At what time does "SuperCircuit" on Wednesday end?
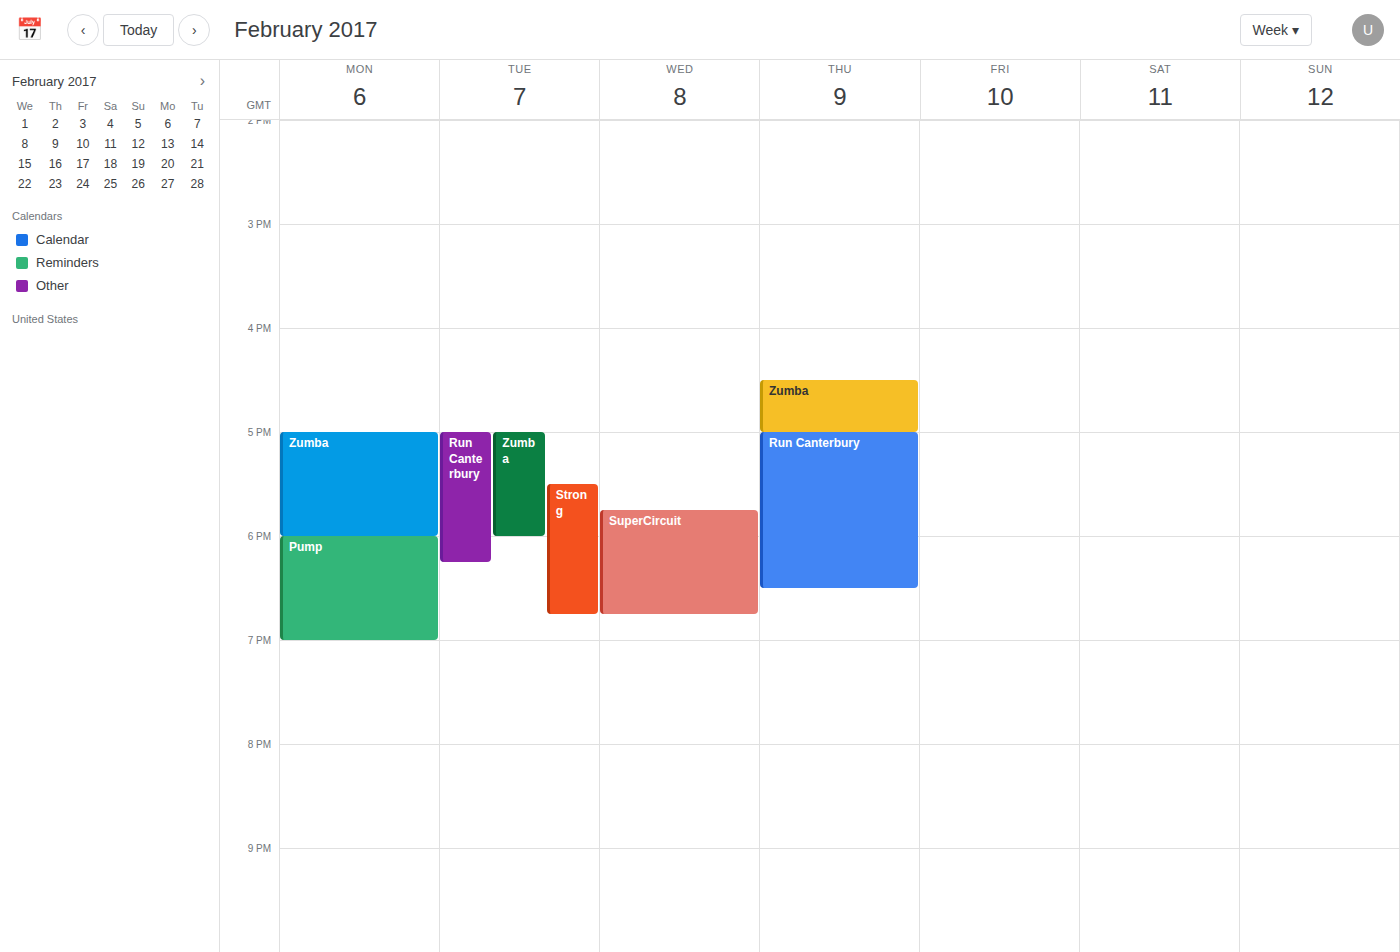
6:45 PM